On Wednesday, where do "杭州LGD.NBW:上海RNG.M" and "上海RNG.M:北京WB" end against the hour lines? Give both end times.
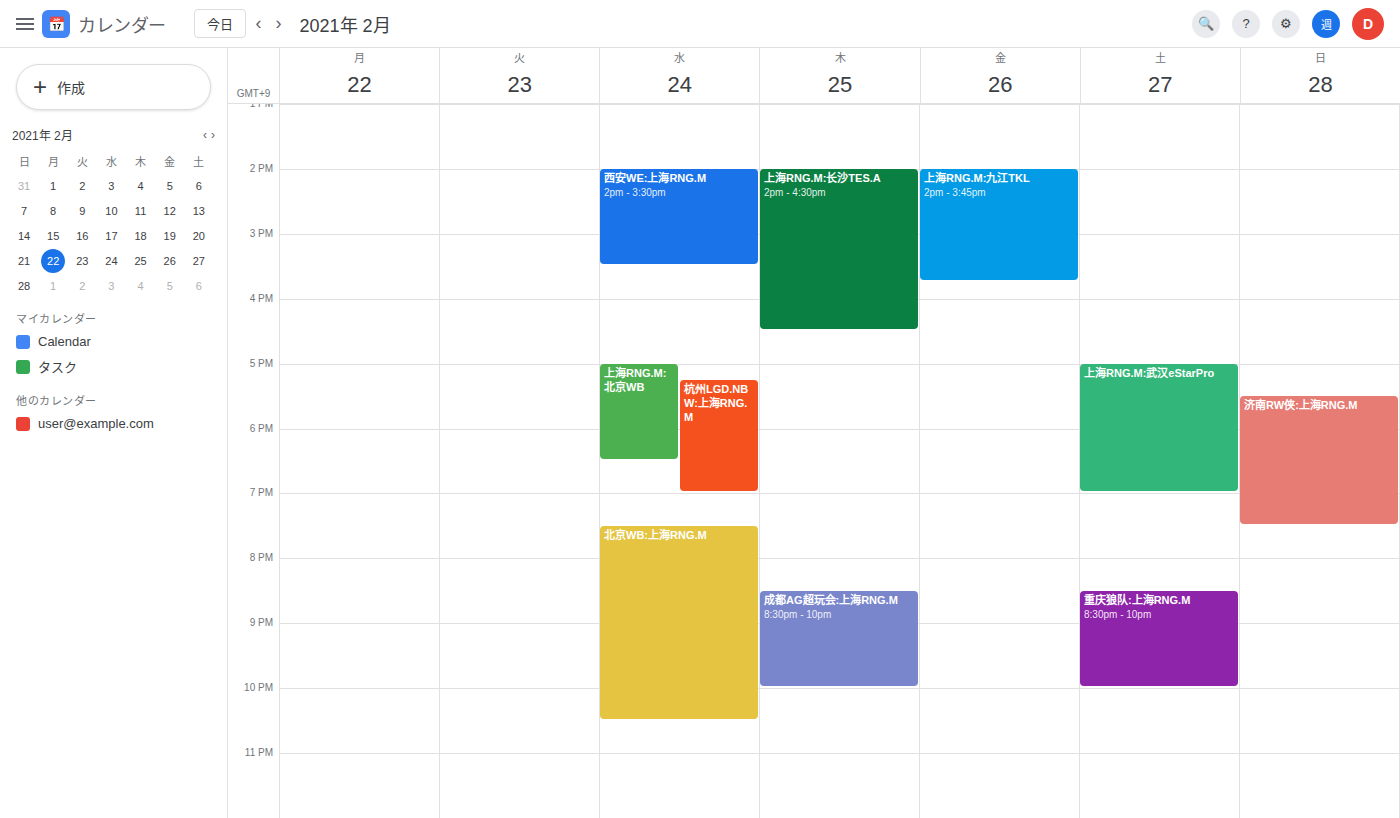
"杭州LGD.NBW:上海RNG.M": 7:00 PM, exactly on the 7 PM line. "上海RNG.M:北京WB": 6:30 PM, halfway between the 6 PM and 7 PM lines.